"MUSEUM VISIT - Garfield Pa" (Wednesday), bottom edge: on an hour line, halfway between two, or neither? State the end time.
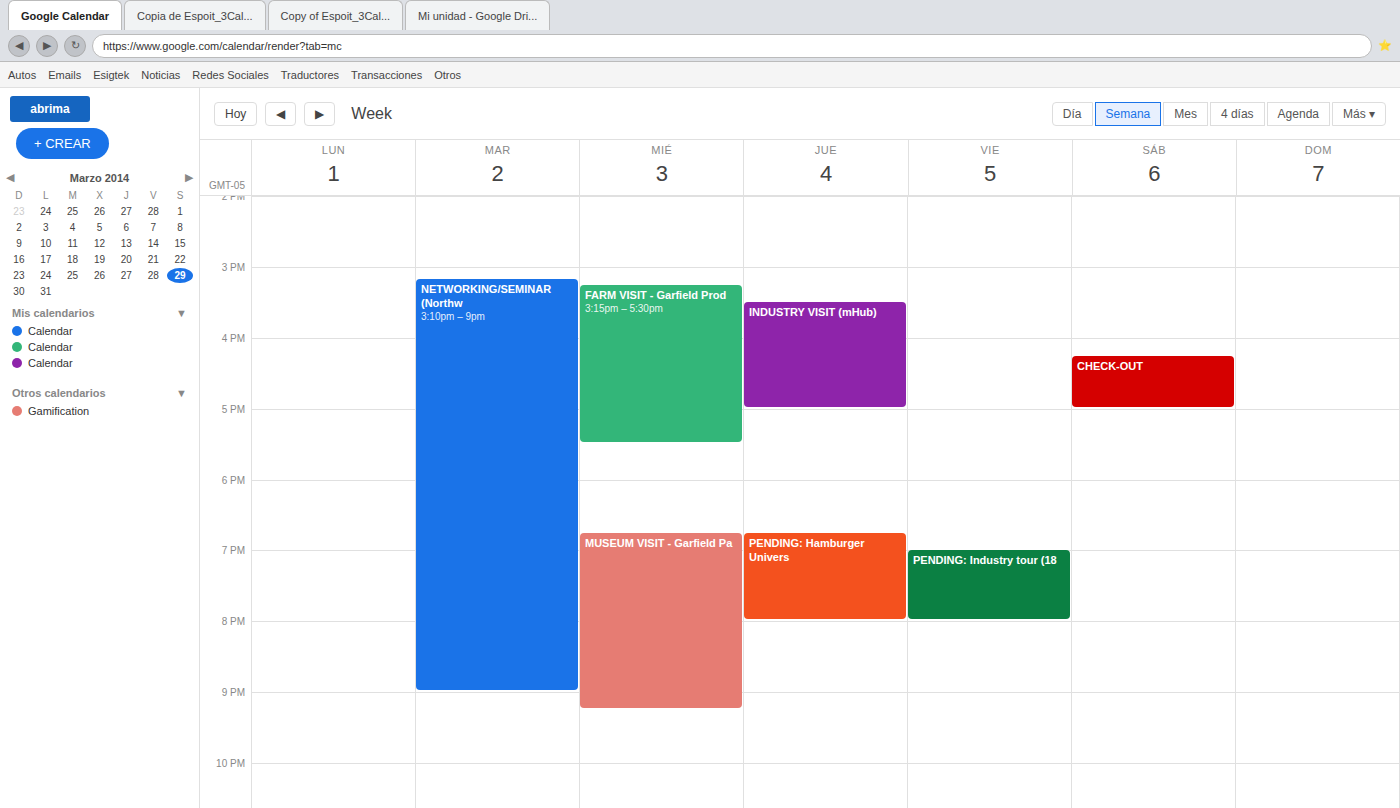
9:15 PM -- neither: a quarter of the way from the 9 PM line to the 10 PM line.